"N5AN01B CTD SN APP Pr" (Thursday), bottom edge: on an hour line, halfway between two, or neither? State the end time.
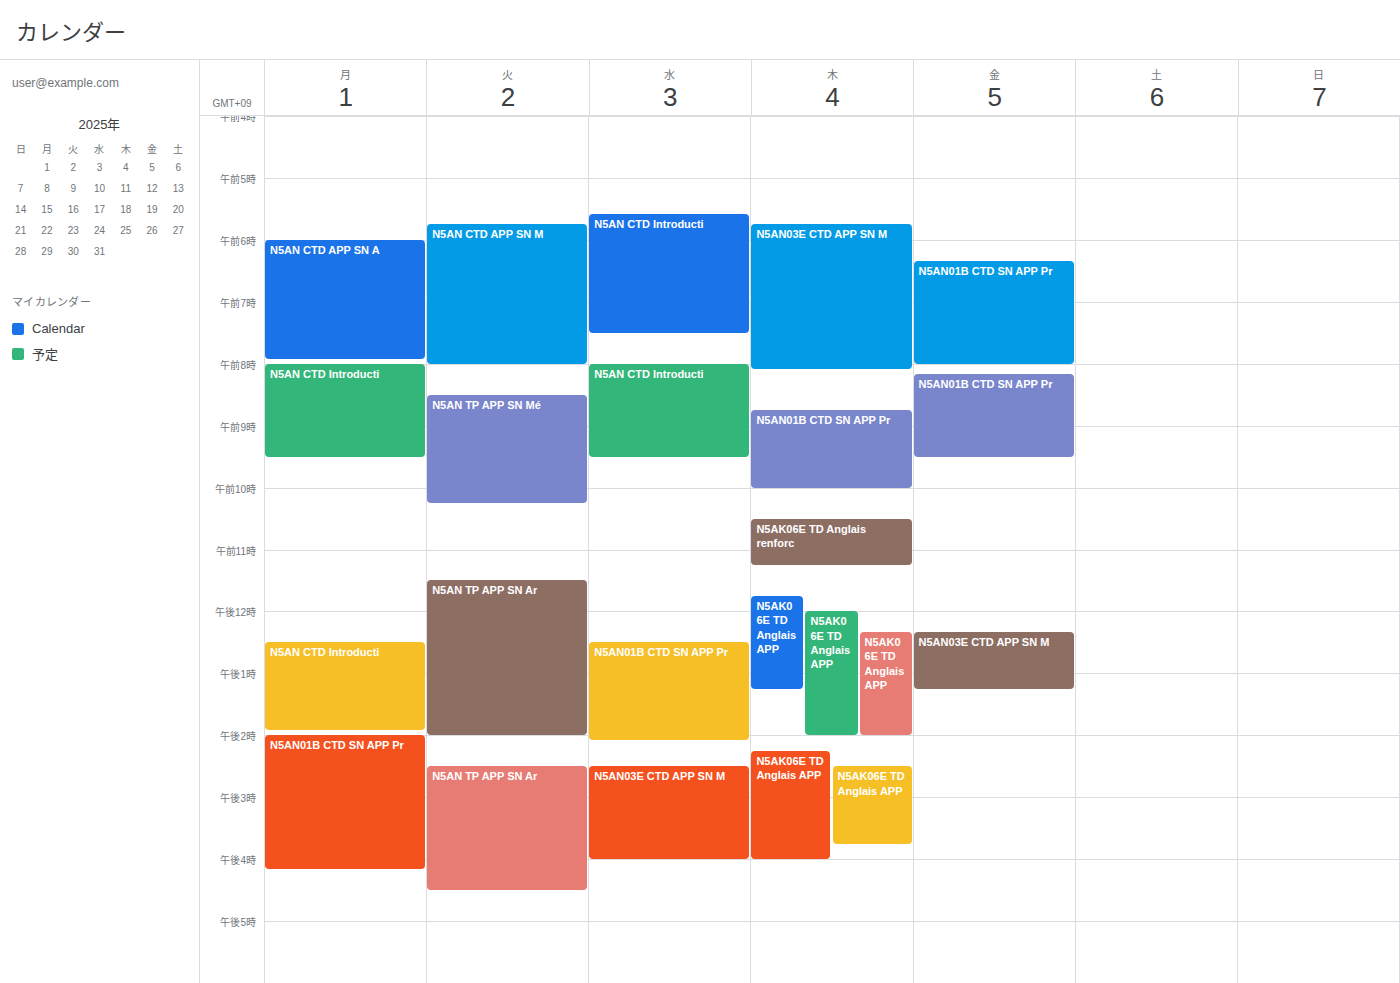
10:00 AM -- exactly on the 10 AM line.